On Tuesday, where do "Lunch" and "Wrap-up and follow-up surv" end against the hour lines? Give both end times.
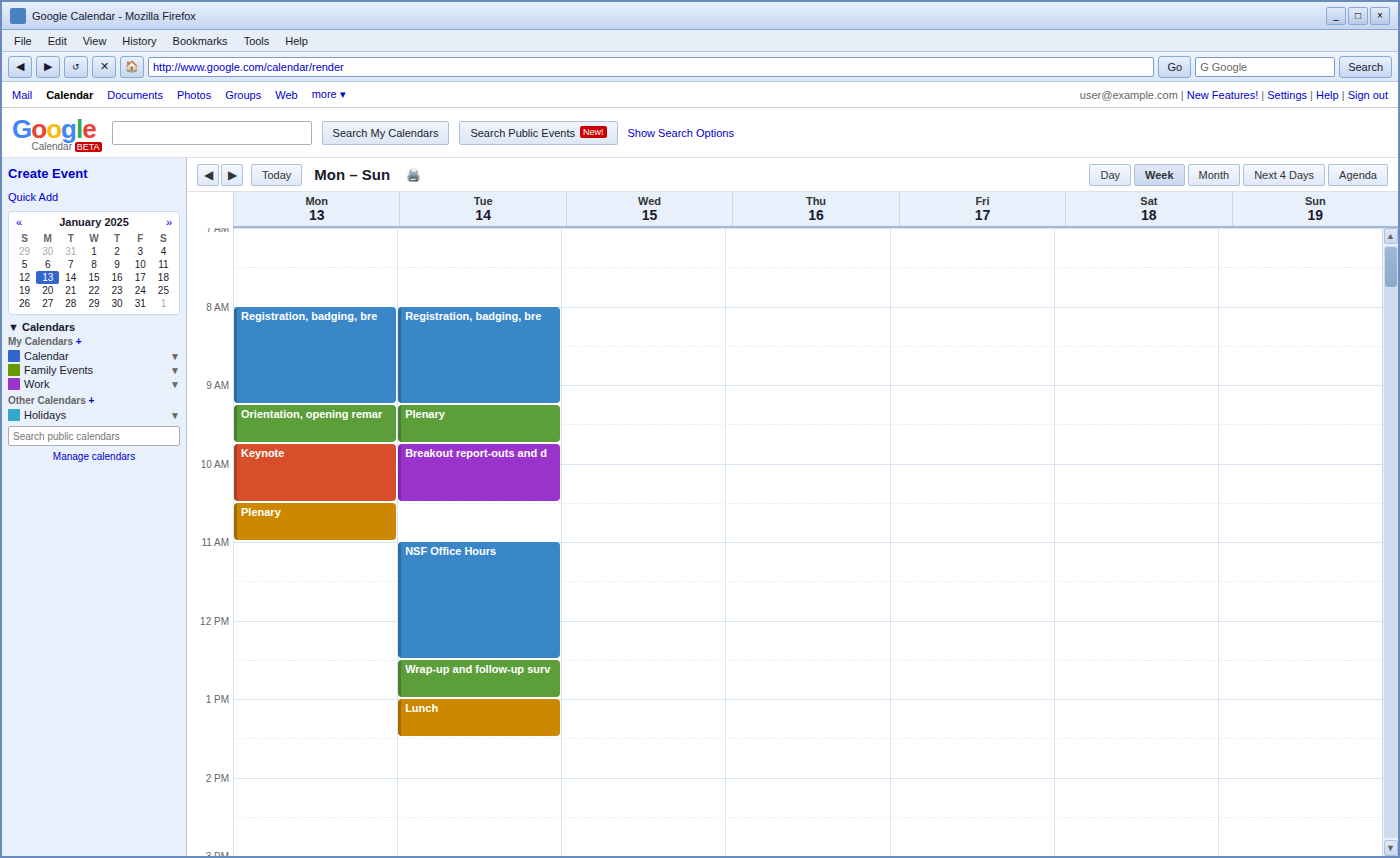
"Lunch": 1:30 PM, halfway between the 1 PM and 2 PM lines. "Wrap-up and follow-up surv": 1:00 PM, exactly on the 1 PM line.